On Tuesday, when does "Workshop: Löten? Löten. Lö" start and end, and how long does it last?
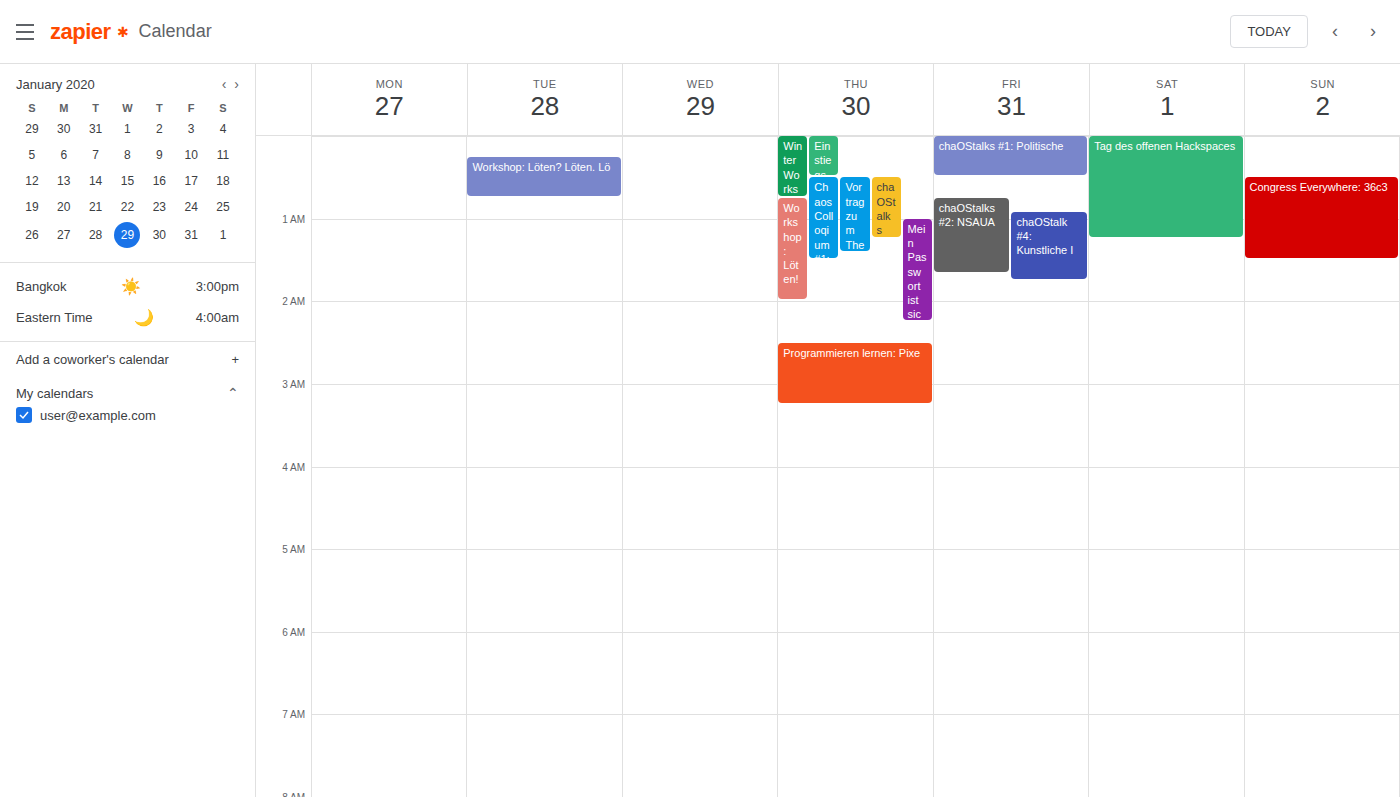
12:15 AM to 12:45 AM, 30 minutes